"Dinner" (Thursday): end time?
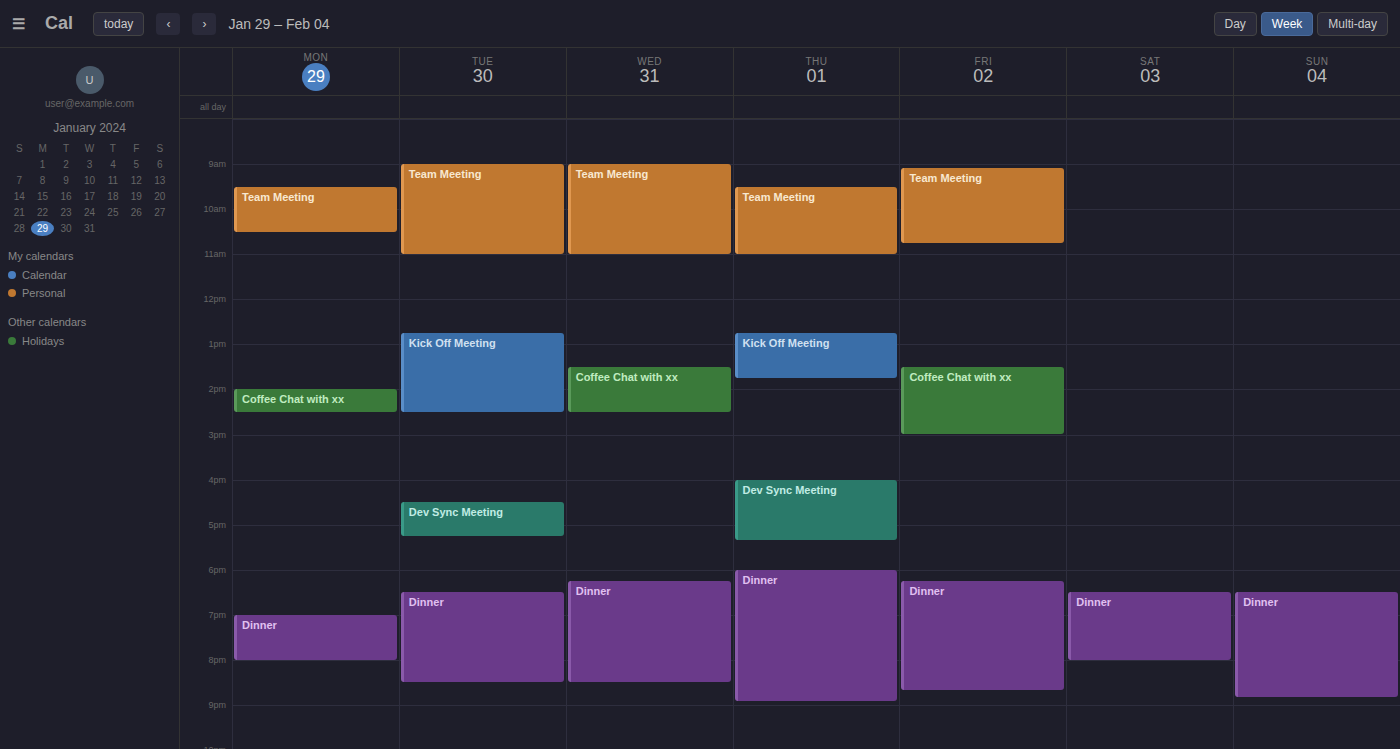
8:55 PM